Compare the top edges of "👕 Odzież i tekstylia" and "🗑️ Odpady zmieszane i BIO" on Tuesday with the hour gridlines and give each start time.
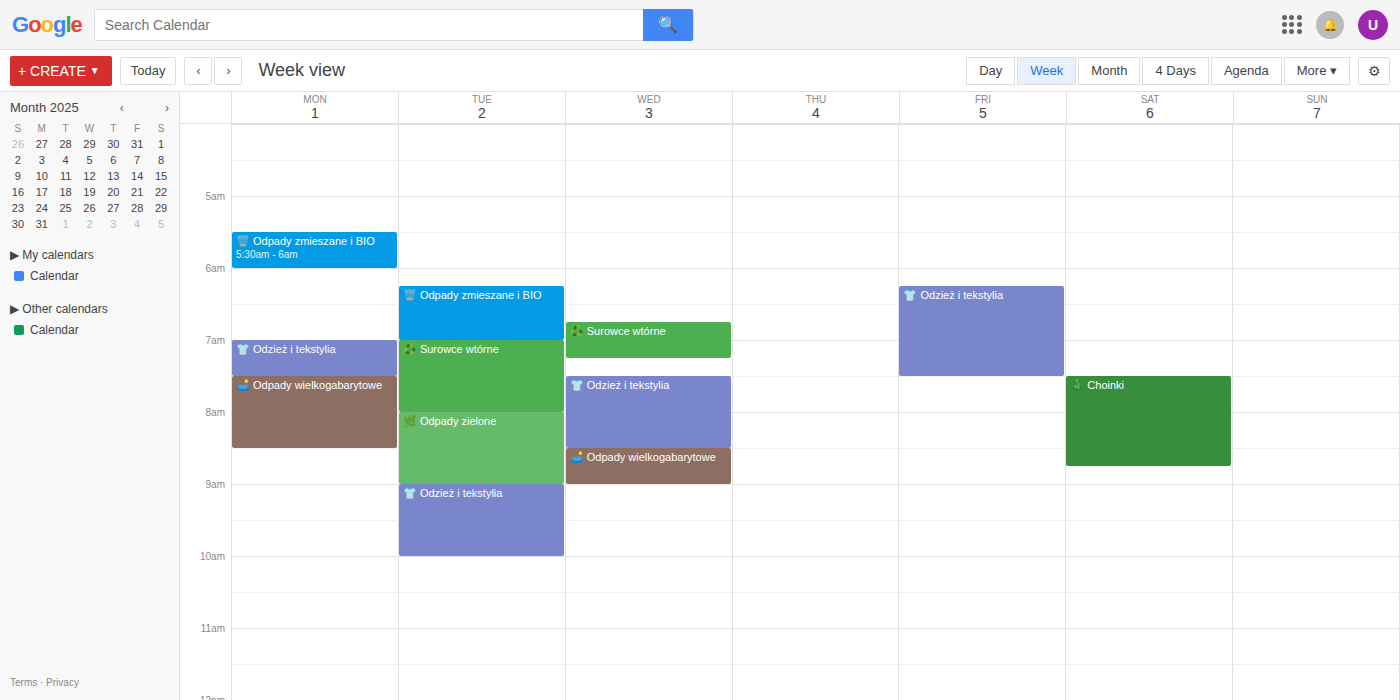
"👕 Odzież i tekstylia": 9:00 AM, exactly on the 9 AM line. "🗑️ Odpady zmieszane i BIO": 6:15 AM, neither: a quarter of the way from the 6 AM line to the 7 AM line.